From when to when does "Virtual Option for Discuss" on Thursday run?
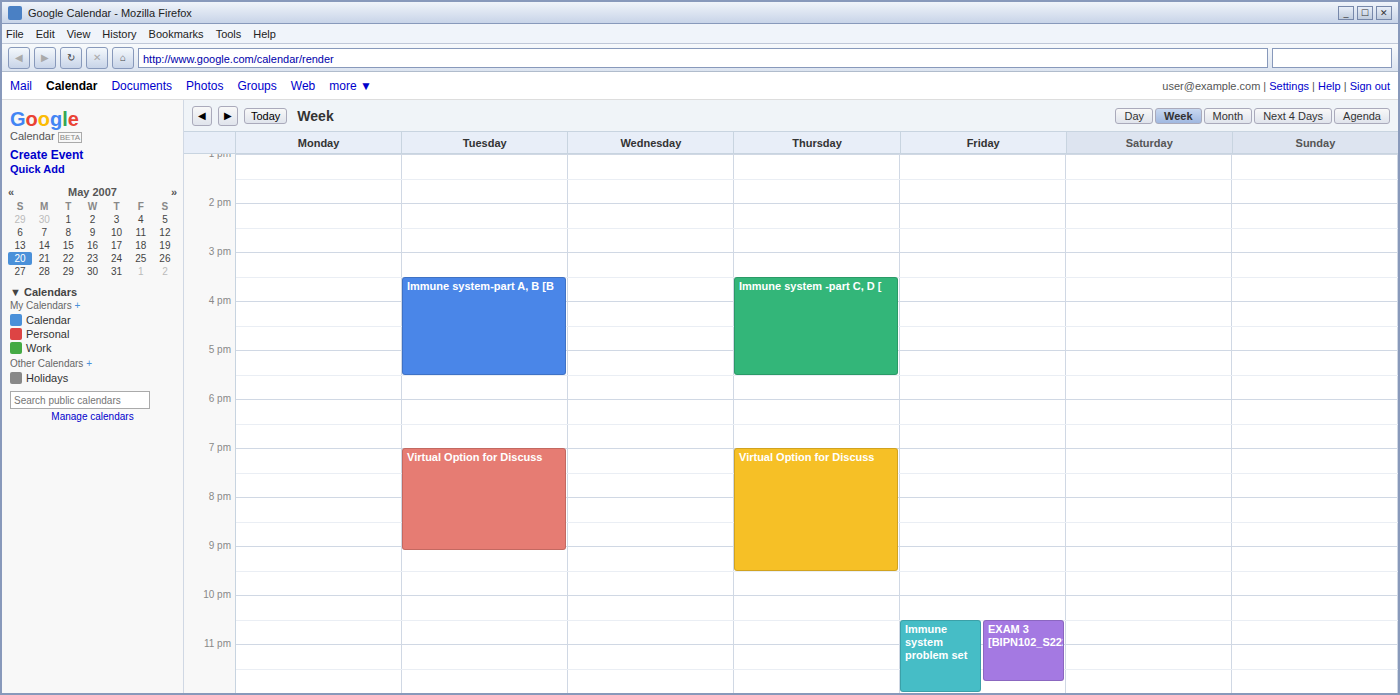
7:00 PM to 9:30 PM